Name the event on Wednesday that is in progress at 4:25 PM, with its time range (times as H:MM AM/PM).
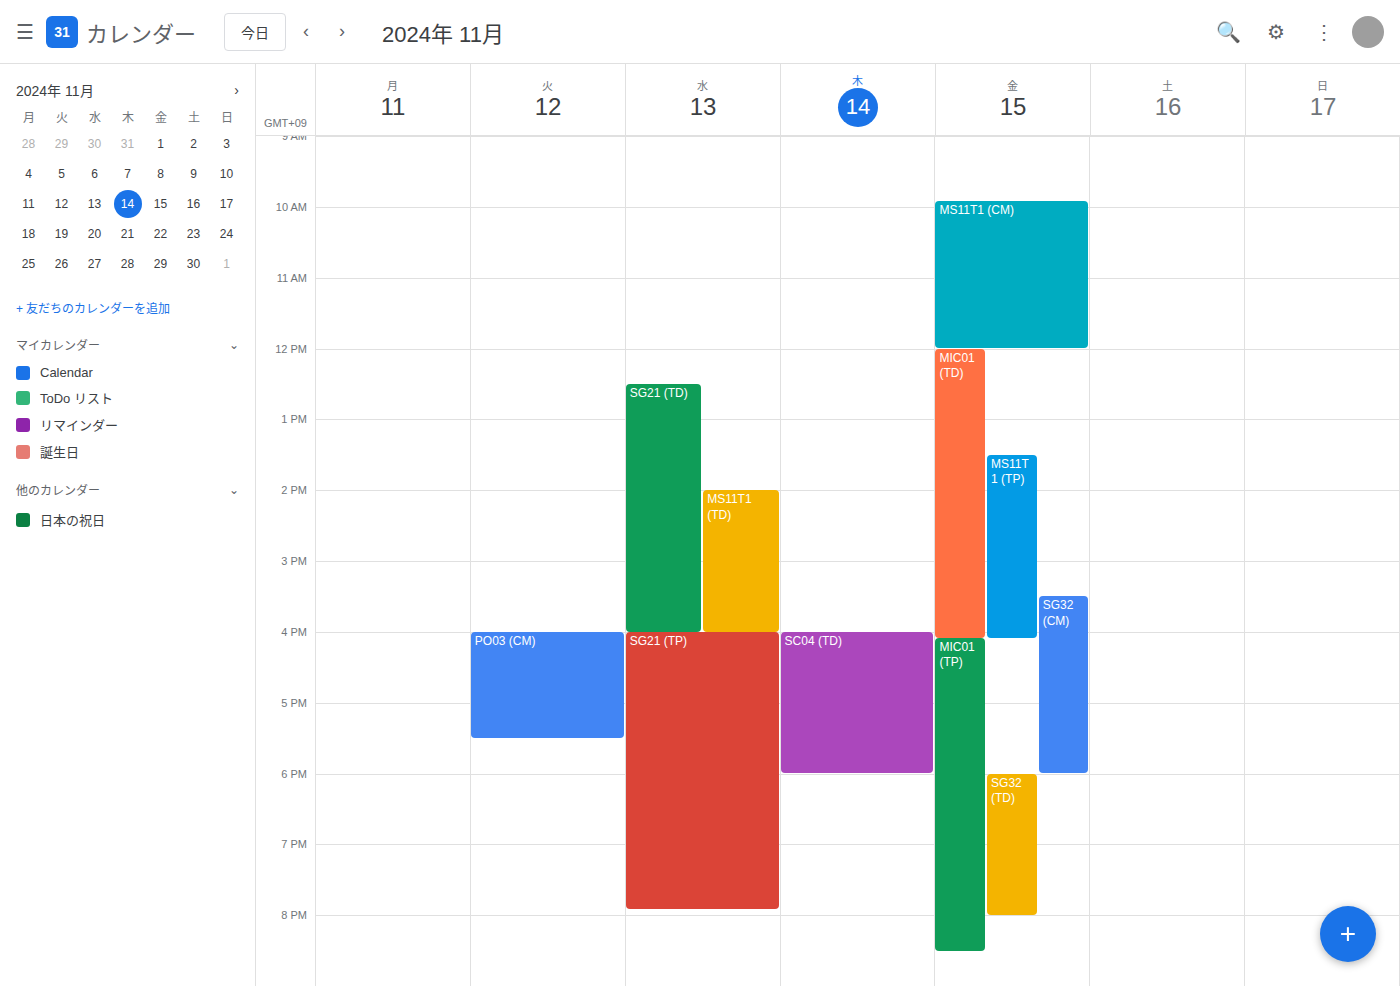
"SG21 (TP)", 4:00 PM to 7:55 PM